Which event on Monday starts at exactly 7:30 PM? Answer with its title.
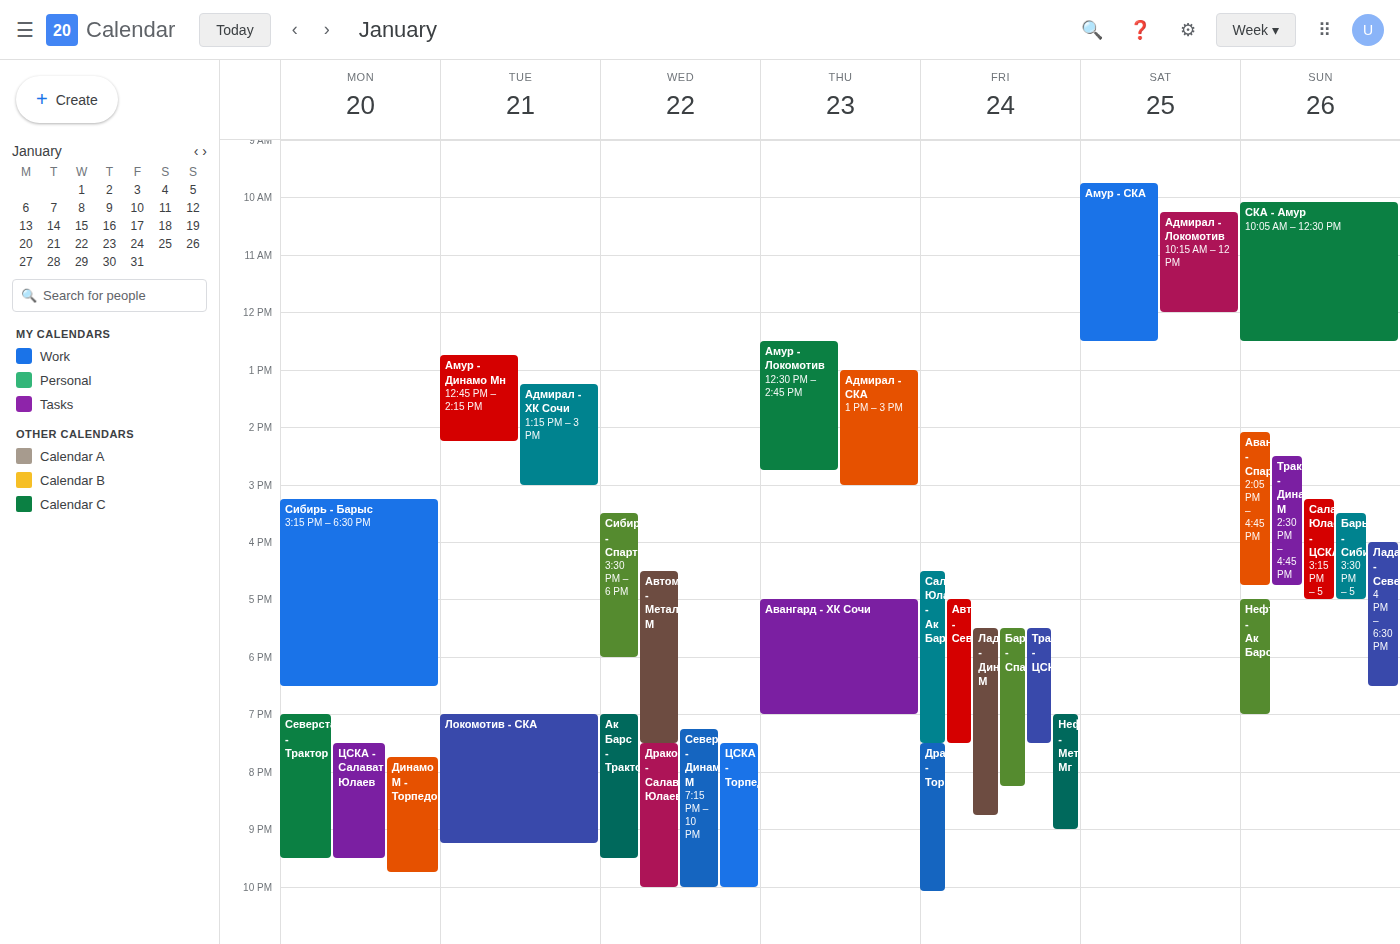
"ЦСКА - Салават Юлаев"